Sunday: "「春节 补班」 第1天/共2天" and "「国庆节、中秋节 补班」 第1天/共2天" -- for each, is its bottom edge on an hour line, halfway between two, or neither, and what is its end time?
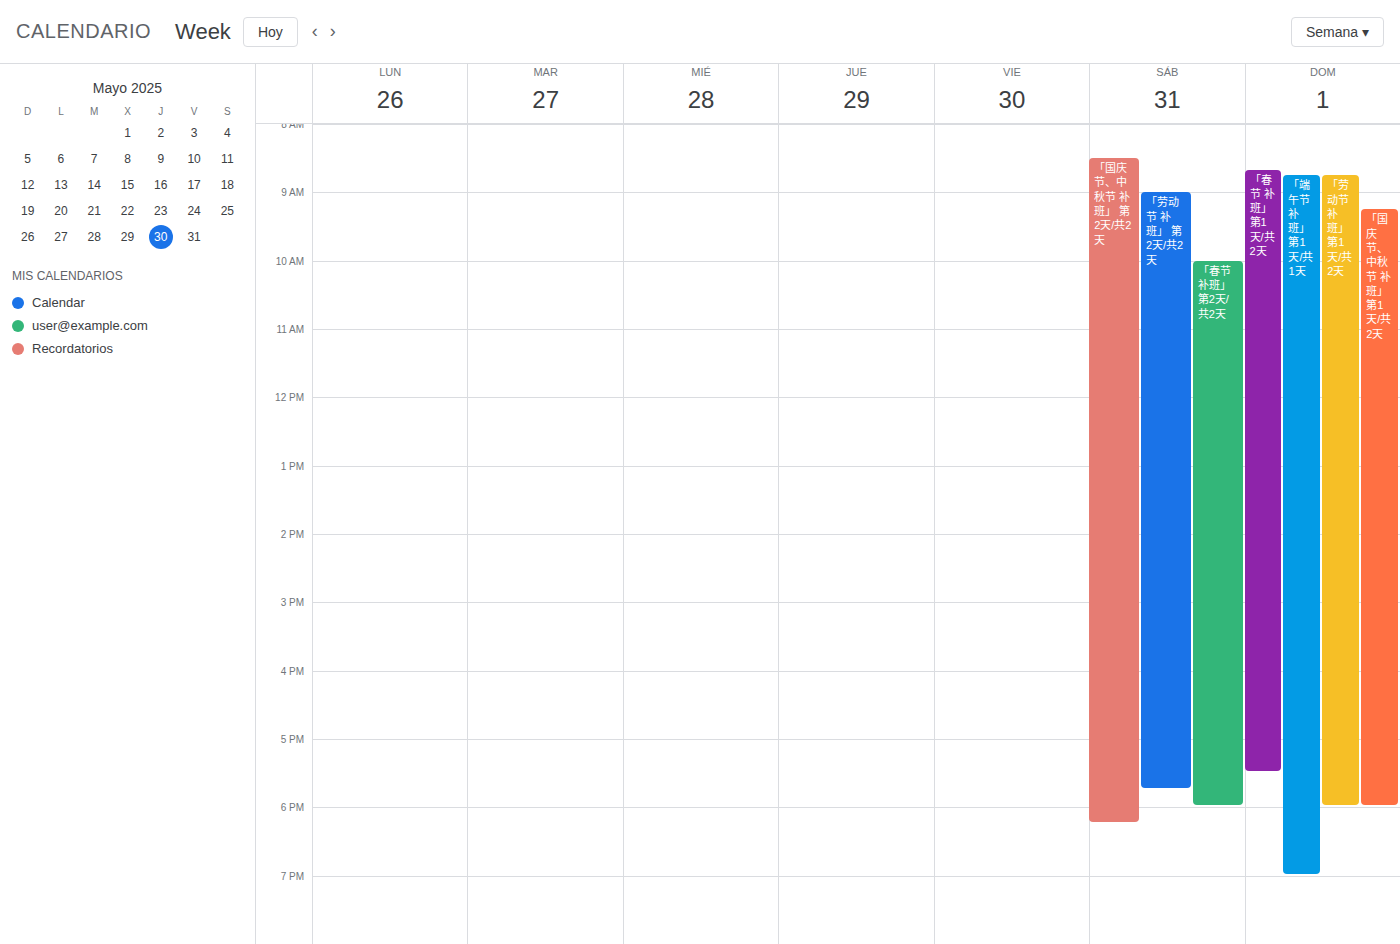
"「春节 补班」 第1天/共2天": 5:30 PM, halfway between the 5 PM and 6 PM lines. "「国庆节、中秋节 补班」 第1天/共2天": 6:00 PM, exactly on the 6 PM line.